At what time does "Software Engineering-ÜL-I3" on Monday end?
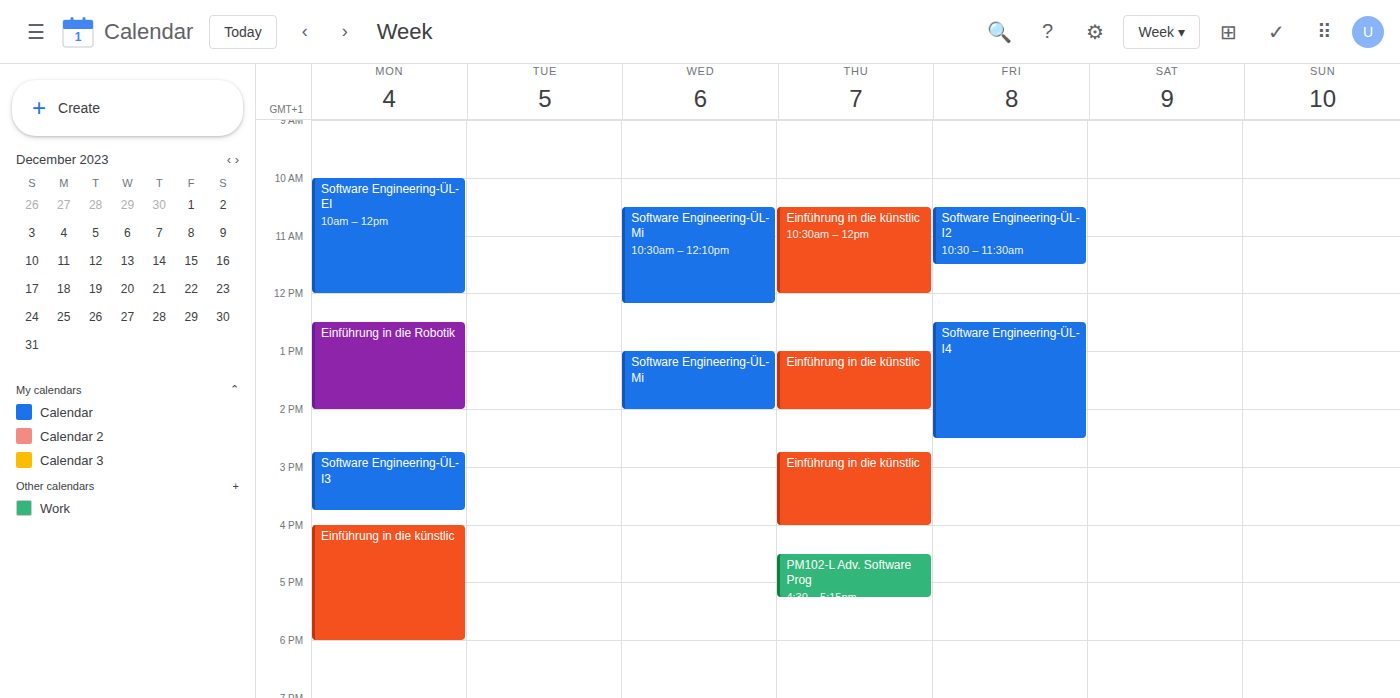
3:45 PM